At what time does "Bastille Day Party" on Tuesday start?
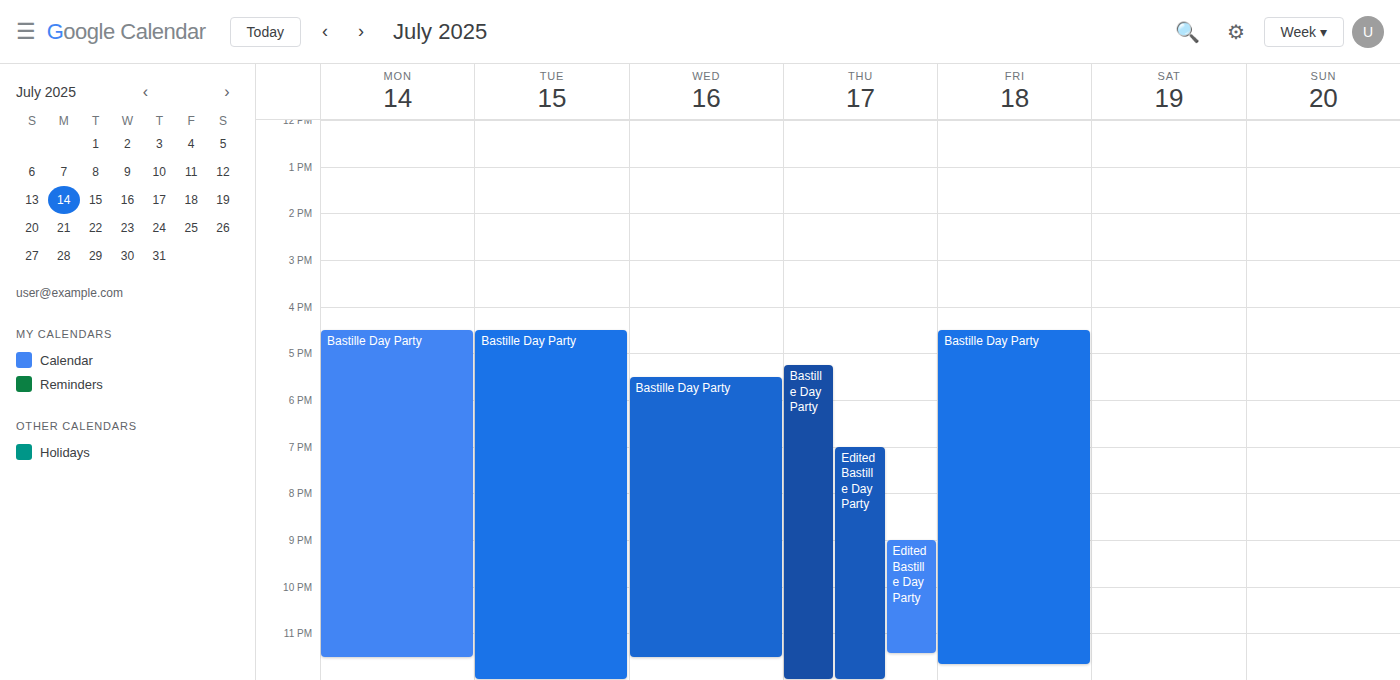
16:30